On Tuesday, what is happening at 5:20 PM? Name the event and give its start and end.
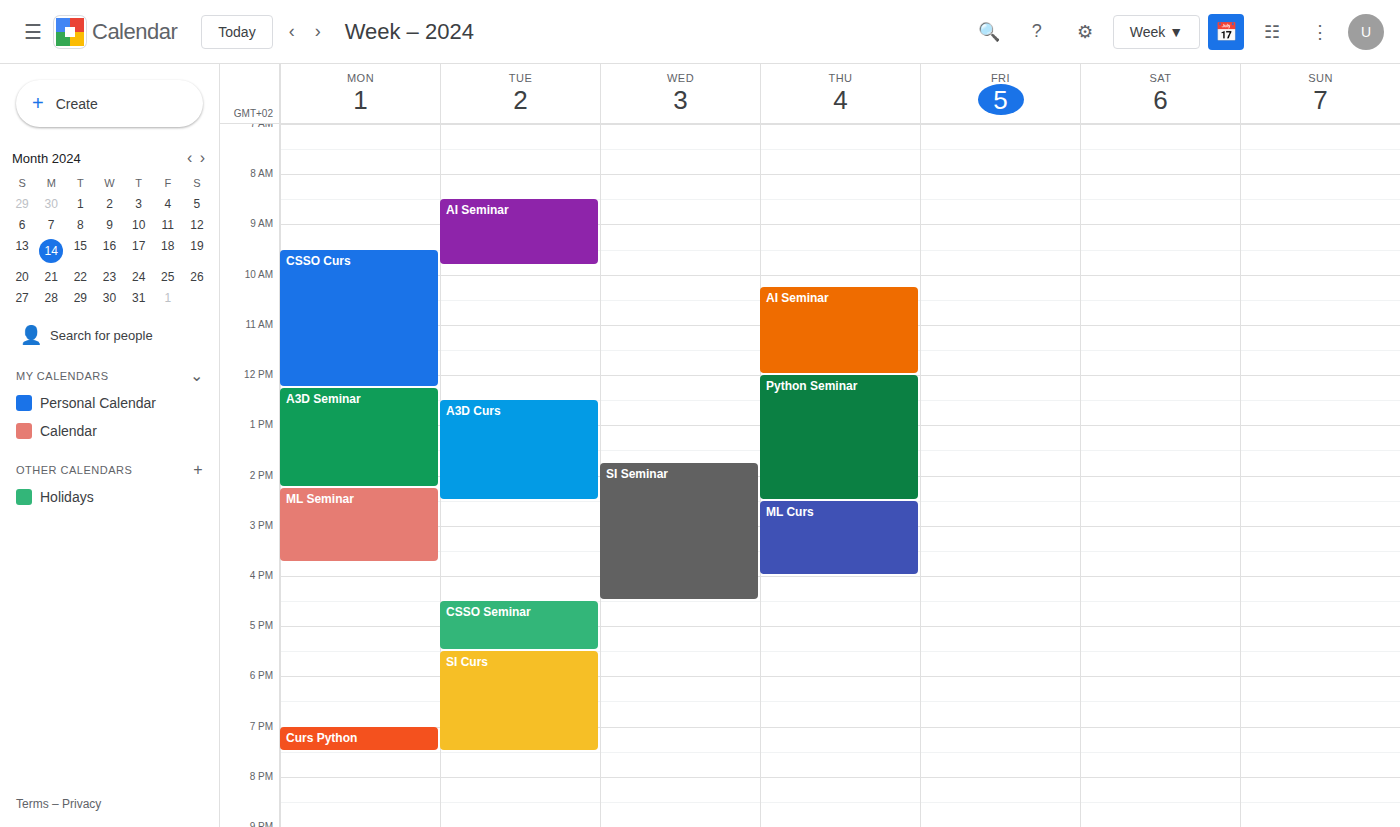
"CSSO Seminar", 4:30 PM to 5:30 PM